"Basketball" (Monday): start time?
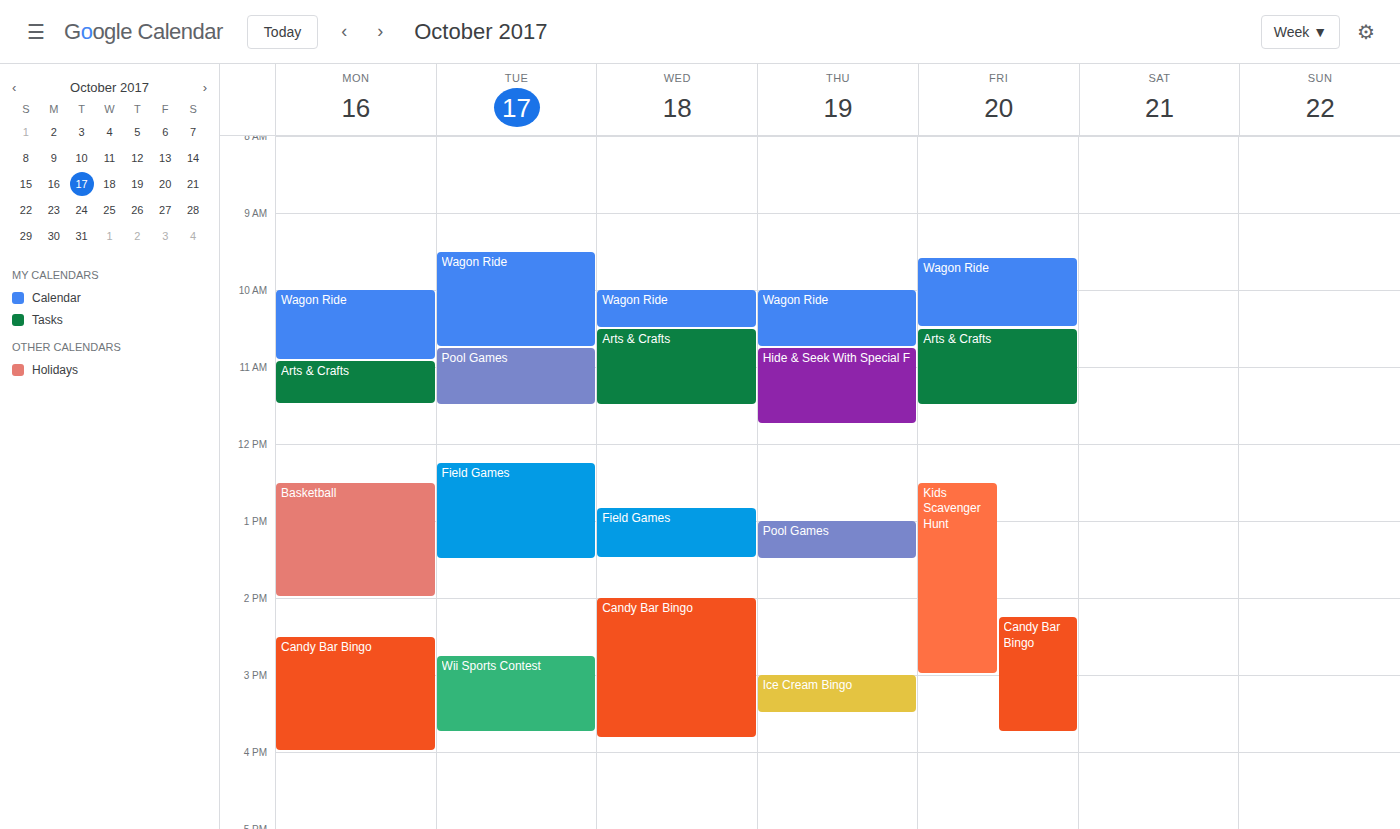
12:30 PM